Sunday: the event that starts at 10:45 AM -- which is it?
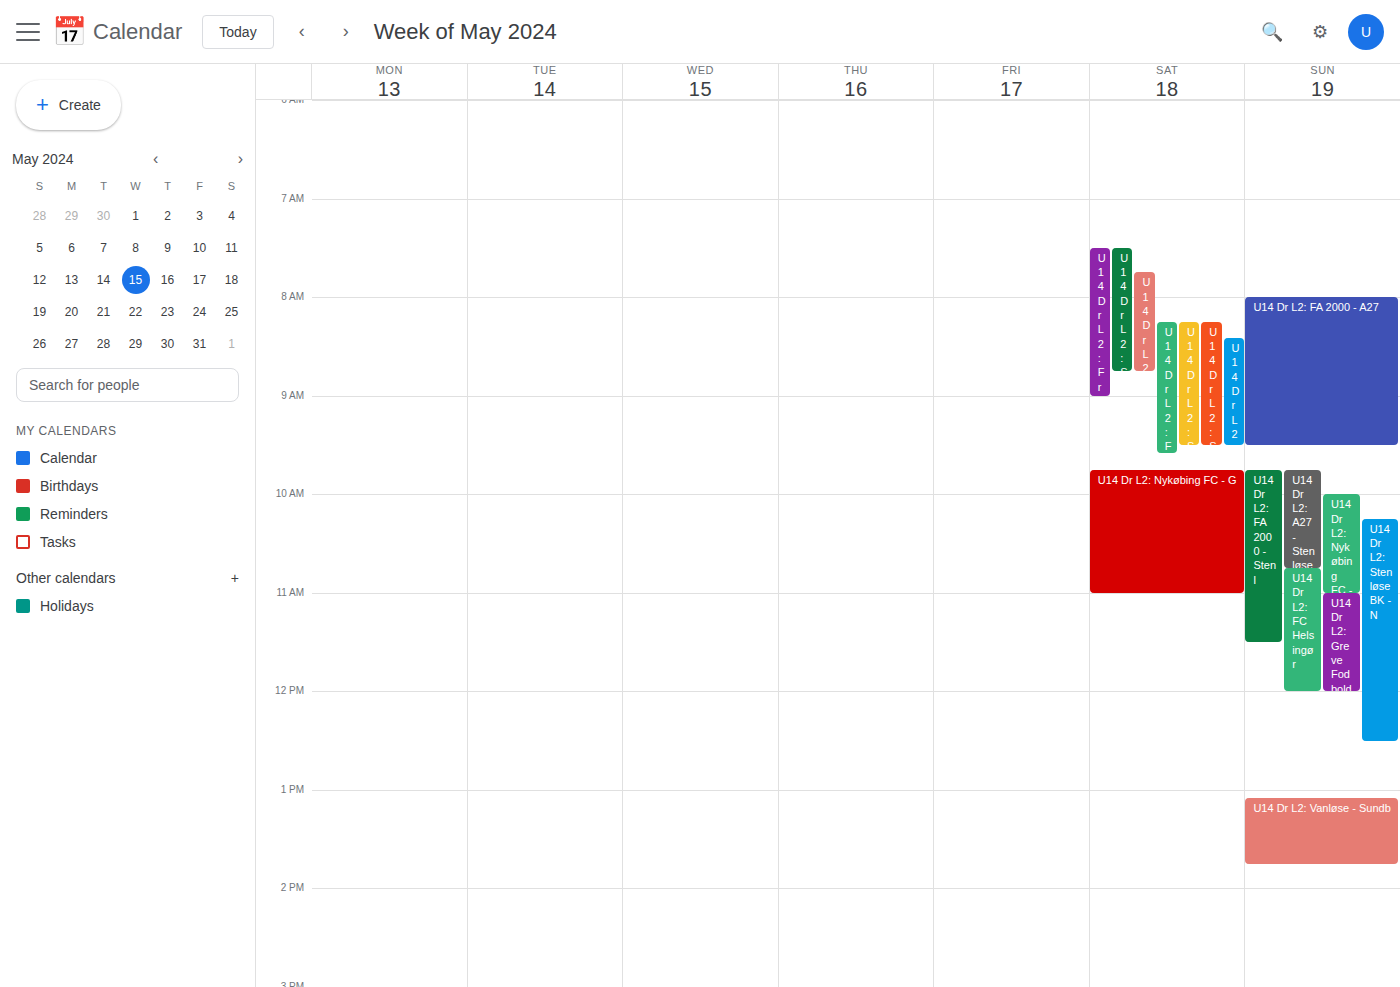
"U14 Dr L2: FC Helsingør"